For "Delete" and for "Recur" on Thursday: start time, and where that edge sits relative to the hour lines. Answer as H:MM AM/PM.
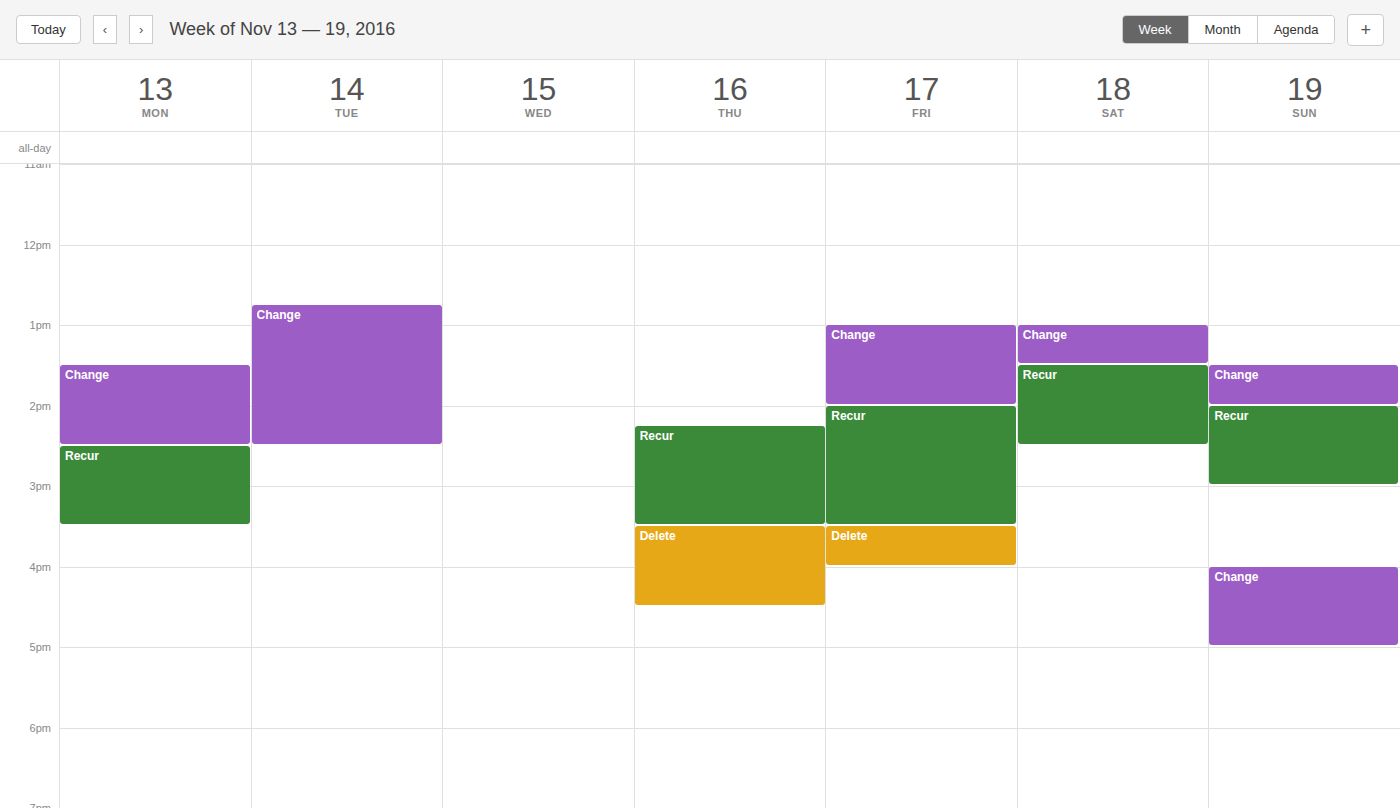
"Delete": 3:30 PM, halfway between the 3 PM and 4 PM lines. "Recur": 2:15 PM, neither: a quarter of the way from the 2 PM line to the 3 PM line.